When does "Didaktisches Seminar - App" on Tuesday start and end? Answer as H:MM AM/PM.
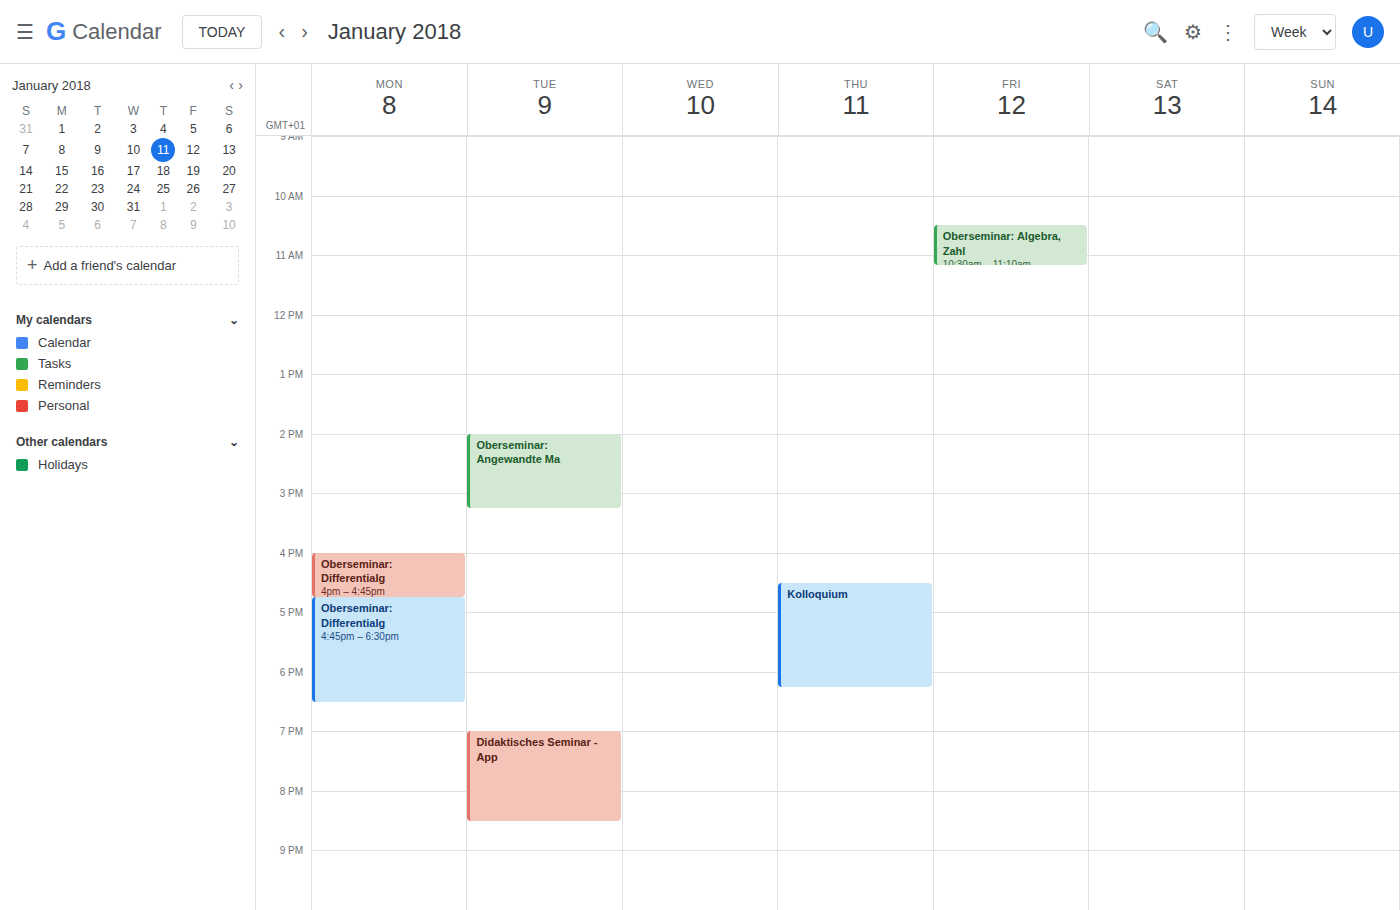
7:00 PM to 8:30 PM